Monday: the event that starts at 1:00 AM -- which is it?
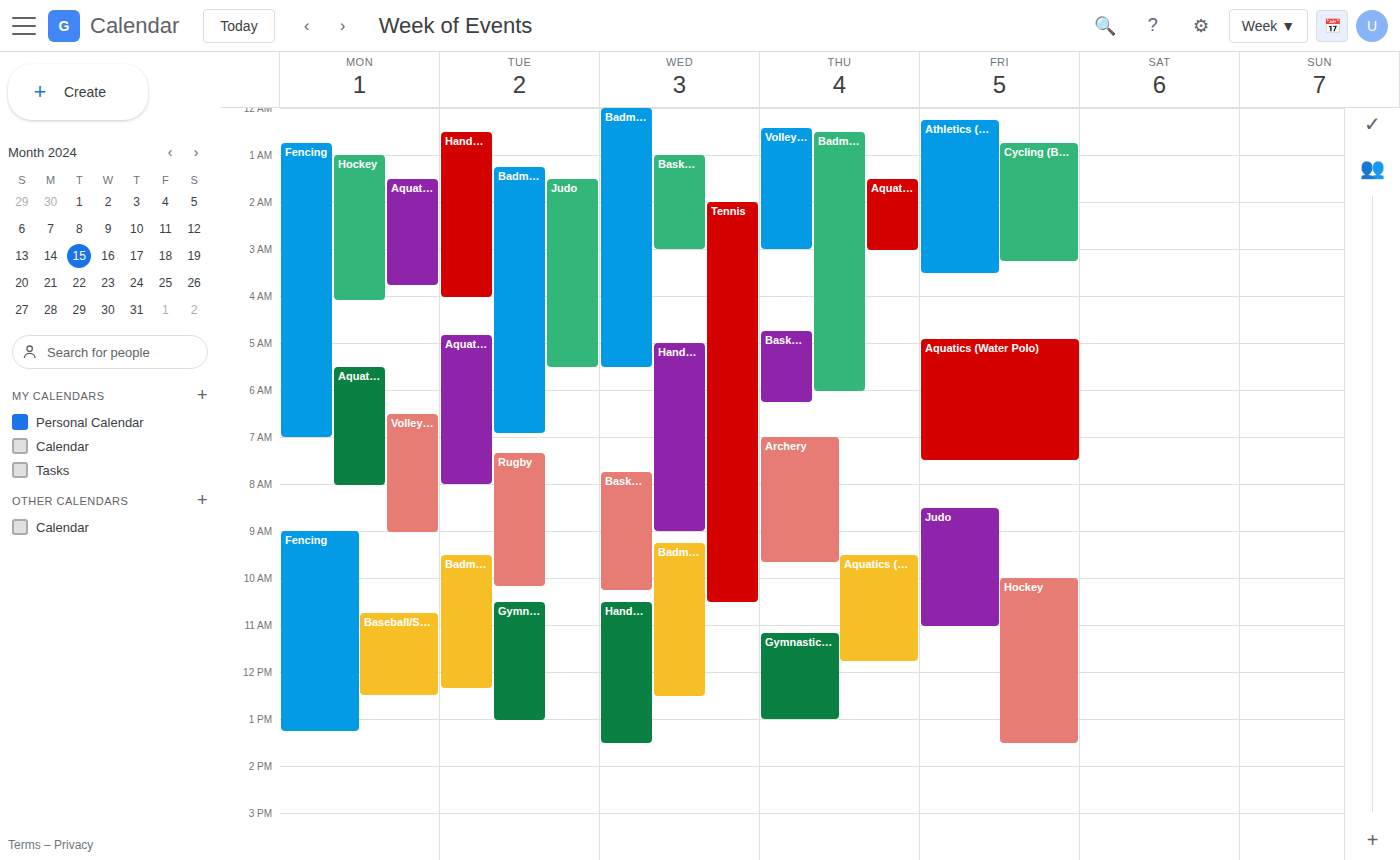
"Hockey"